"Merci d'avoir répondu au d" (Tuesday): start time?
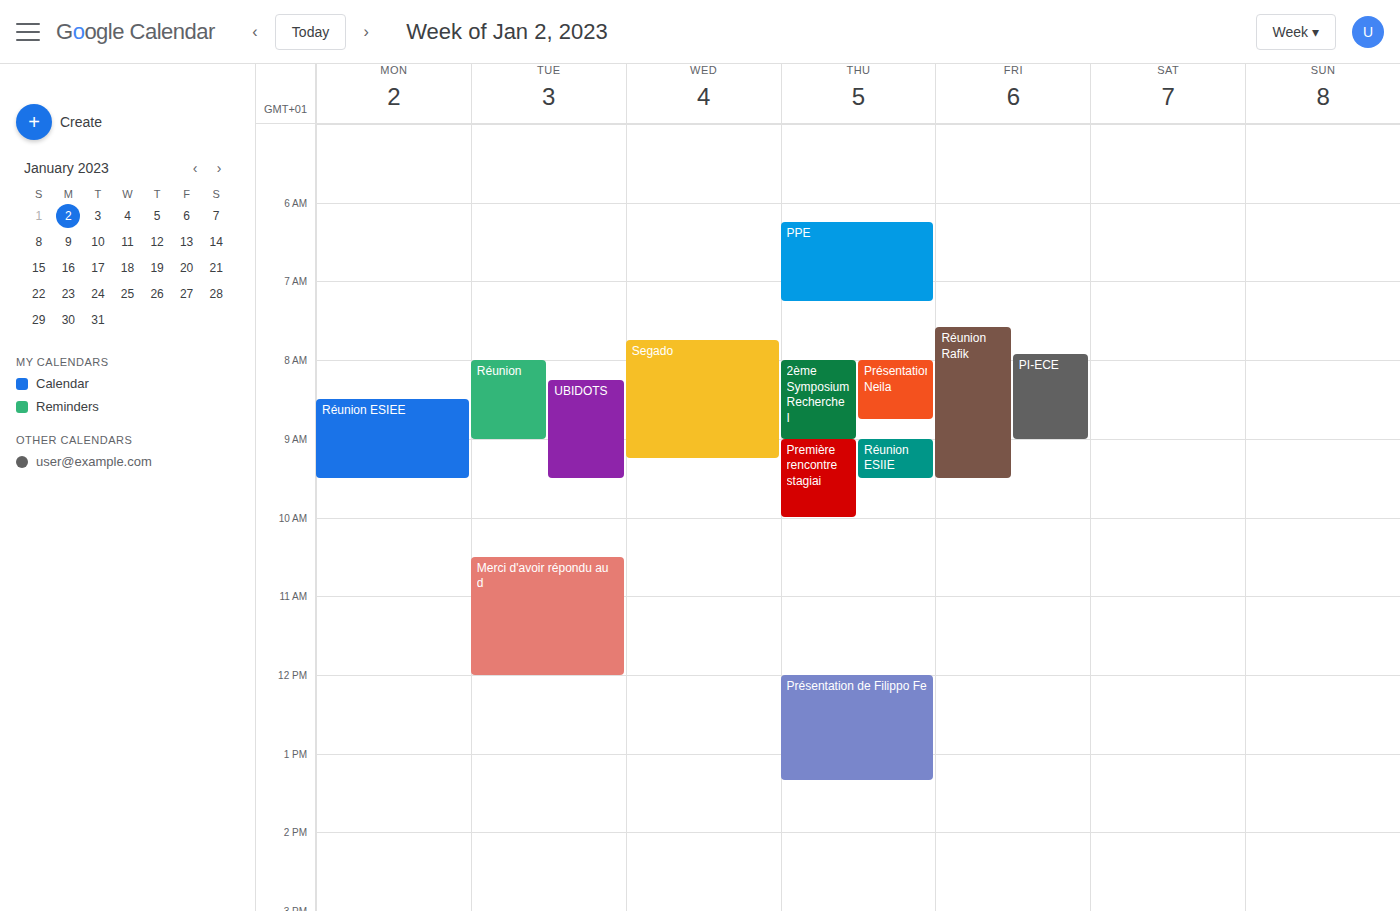
10:30 AM